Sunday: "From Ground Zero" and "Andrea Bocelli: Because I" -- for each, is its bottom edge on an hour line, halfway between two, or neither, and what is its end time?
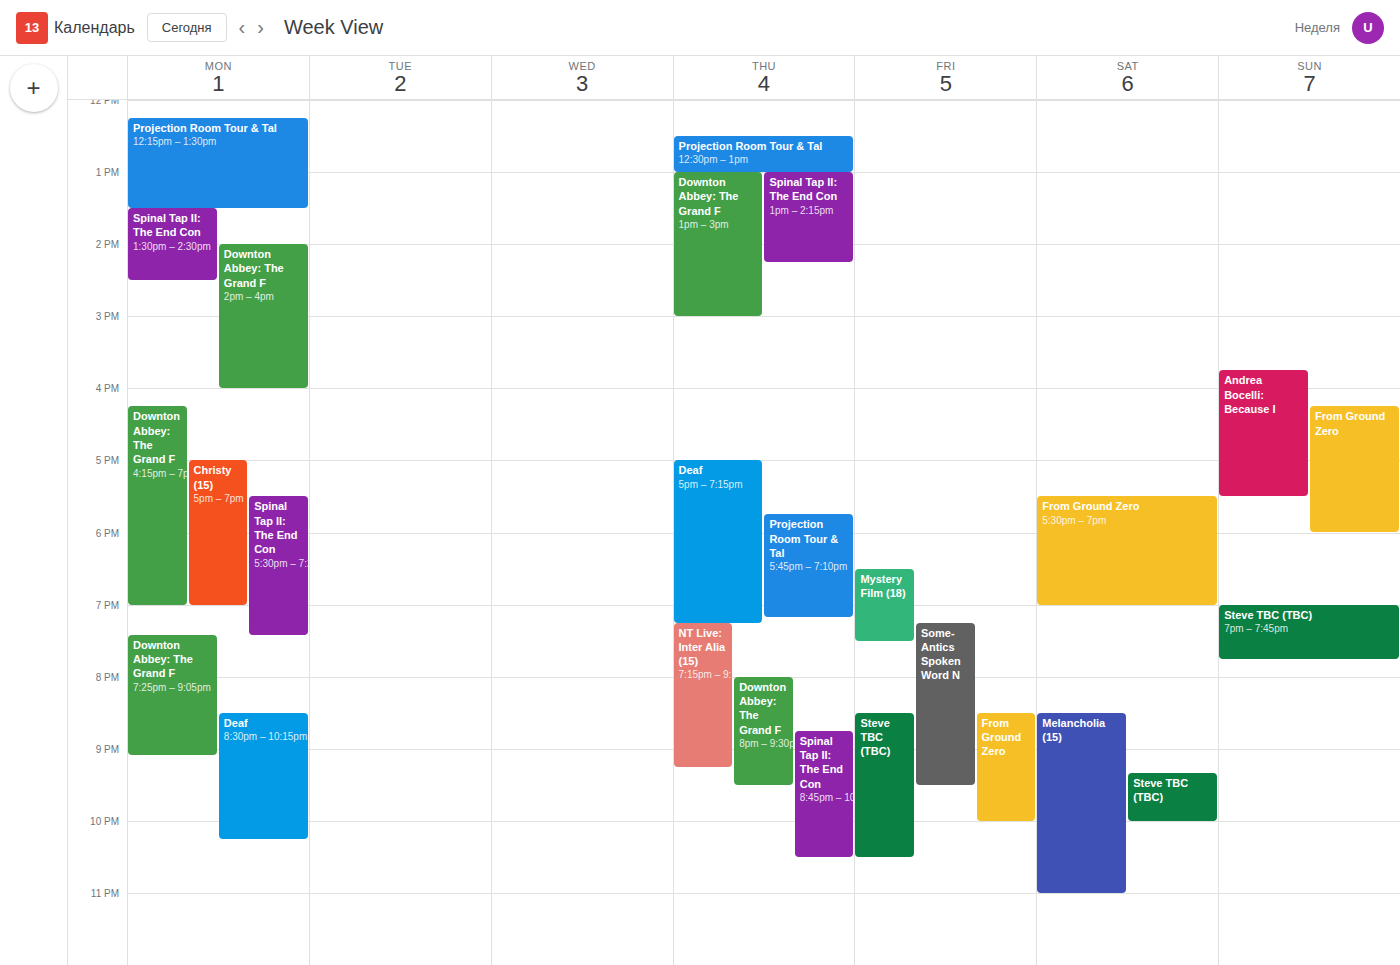
"From Ground Zero": 6:00 PM, exactly on the 6 PM line. "Andrea Bocelli: Because I": 5:30 PM, halfway between the 5 PM and 6 PM lines.